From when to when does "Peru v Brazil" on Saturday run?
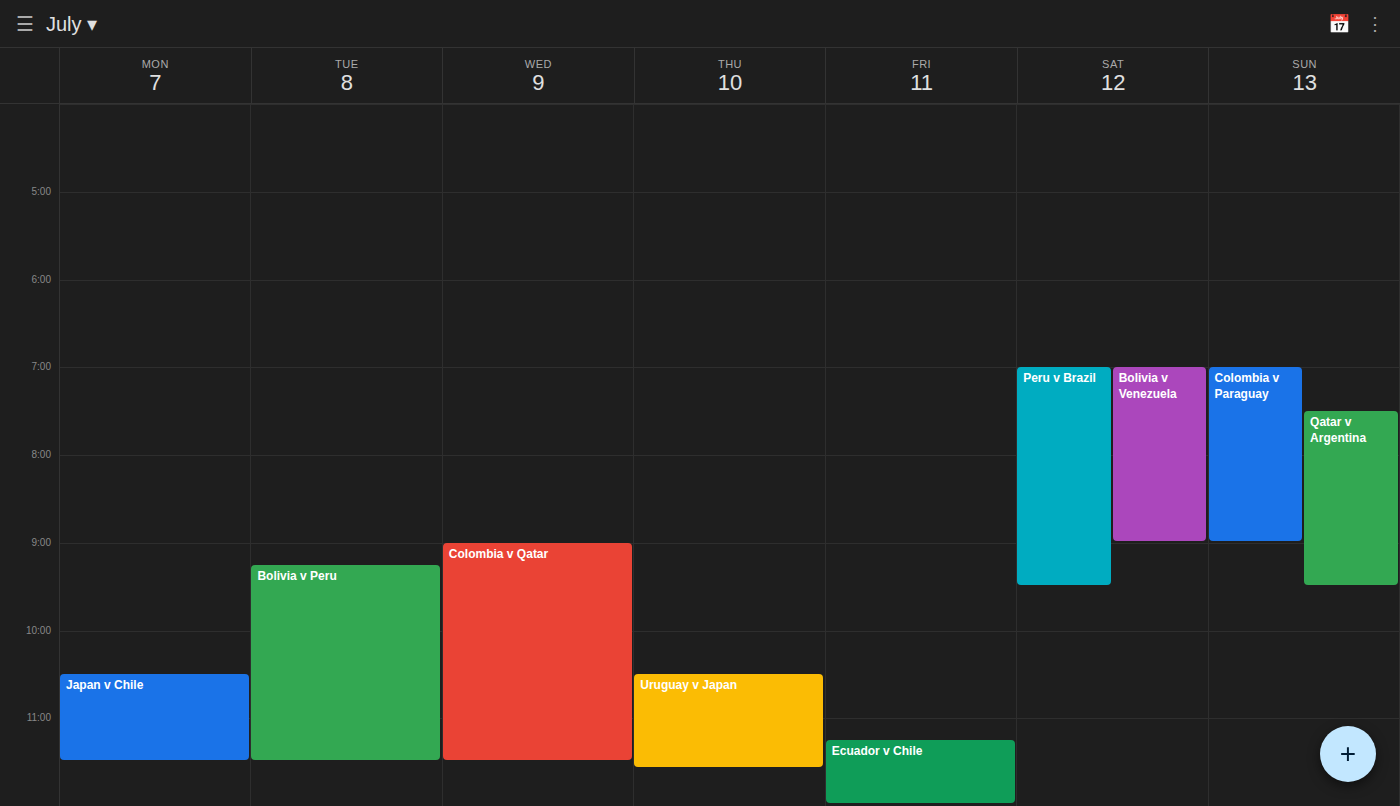
7:00 PM to 9:30 PM